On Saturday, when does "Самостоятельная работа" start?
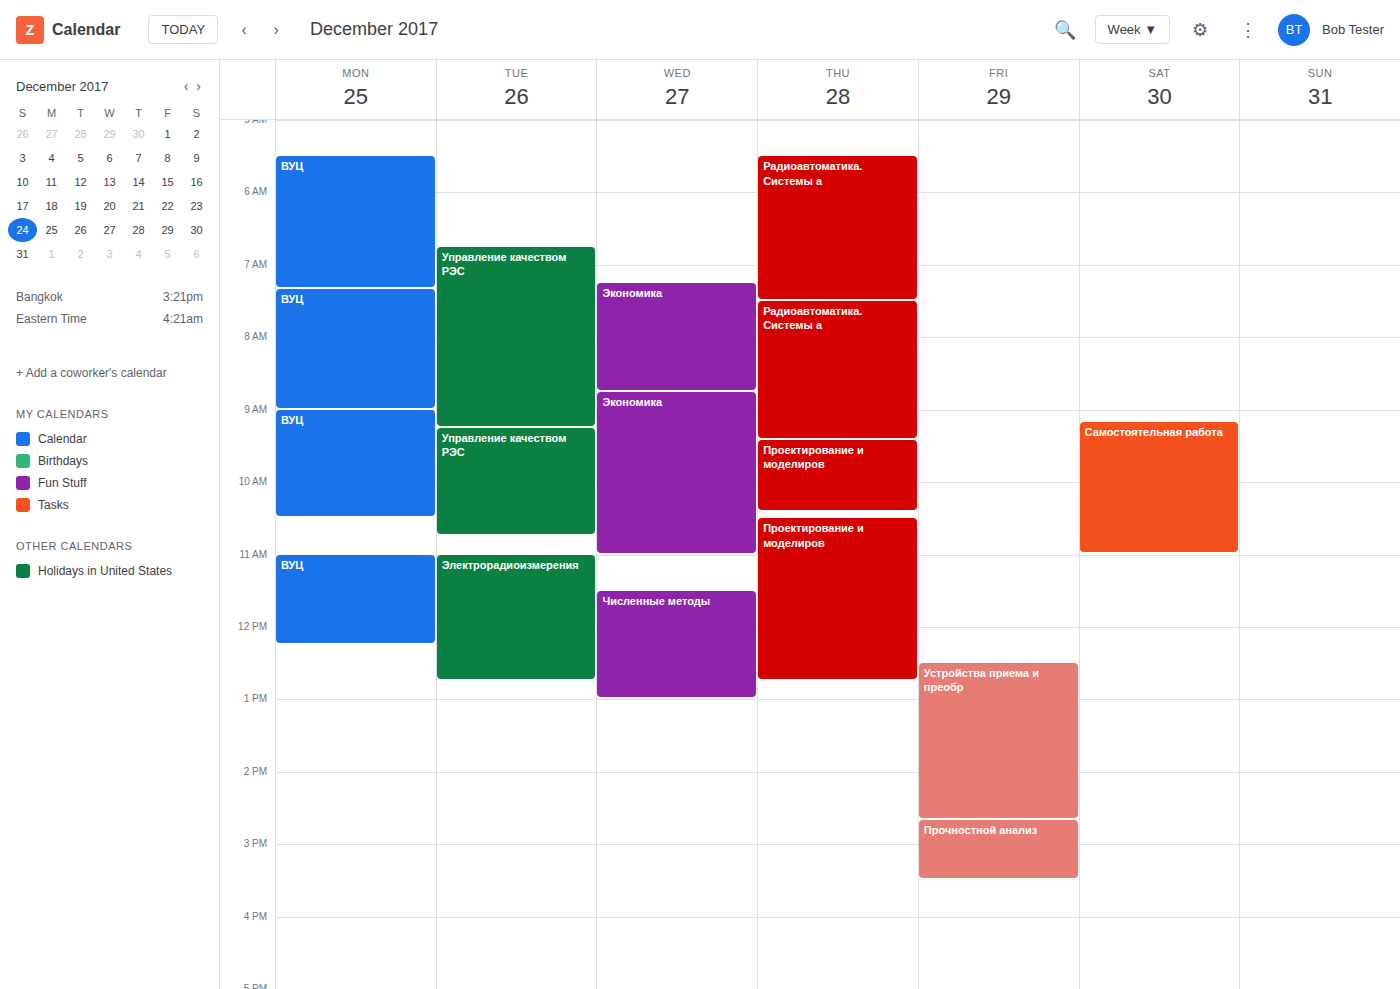
9:10 AM